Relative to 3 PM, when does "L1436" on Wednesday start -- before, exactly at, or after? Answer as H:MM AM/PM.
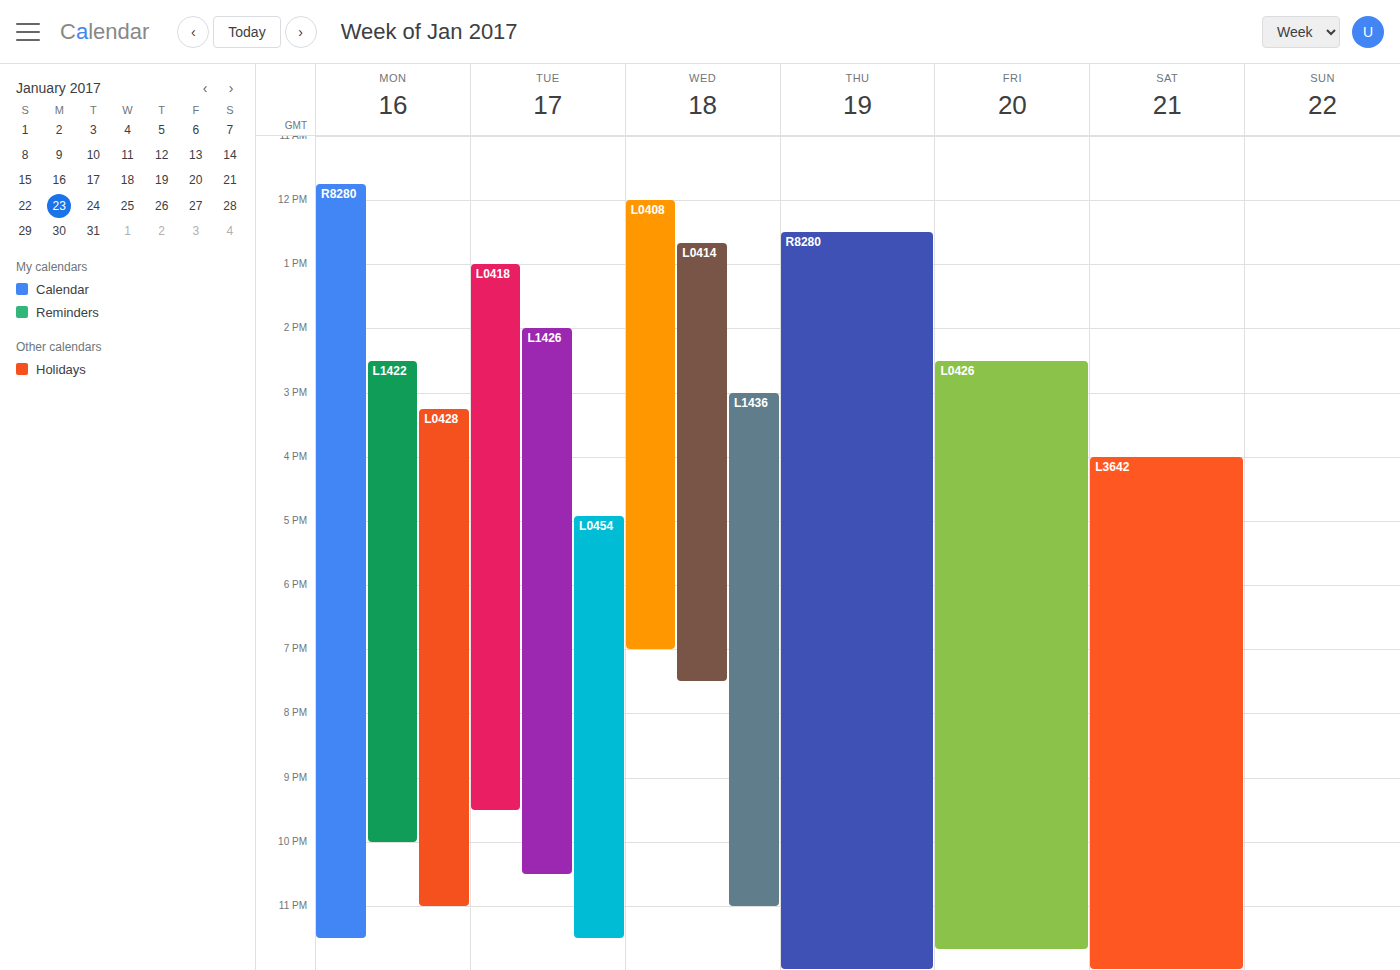
3:00 PM -- exactly at 3 PM, on the 3 PM line.